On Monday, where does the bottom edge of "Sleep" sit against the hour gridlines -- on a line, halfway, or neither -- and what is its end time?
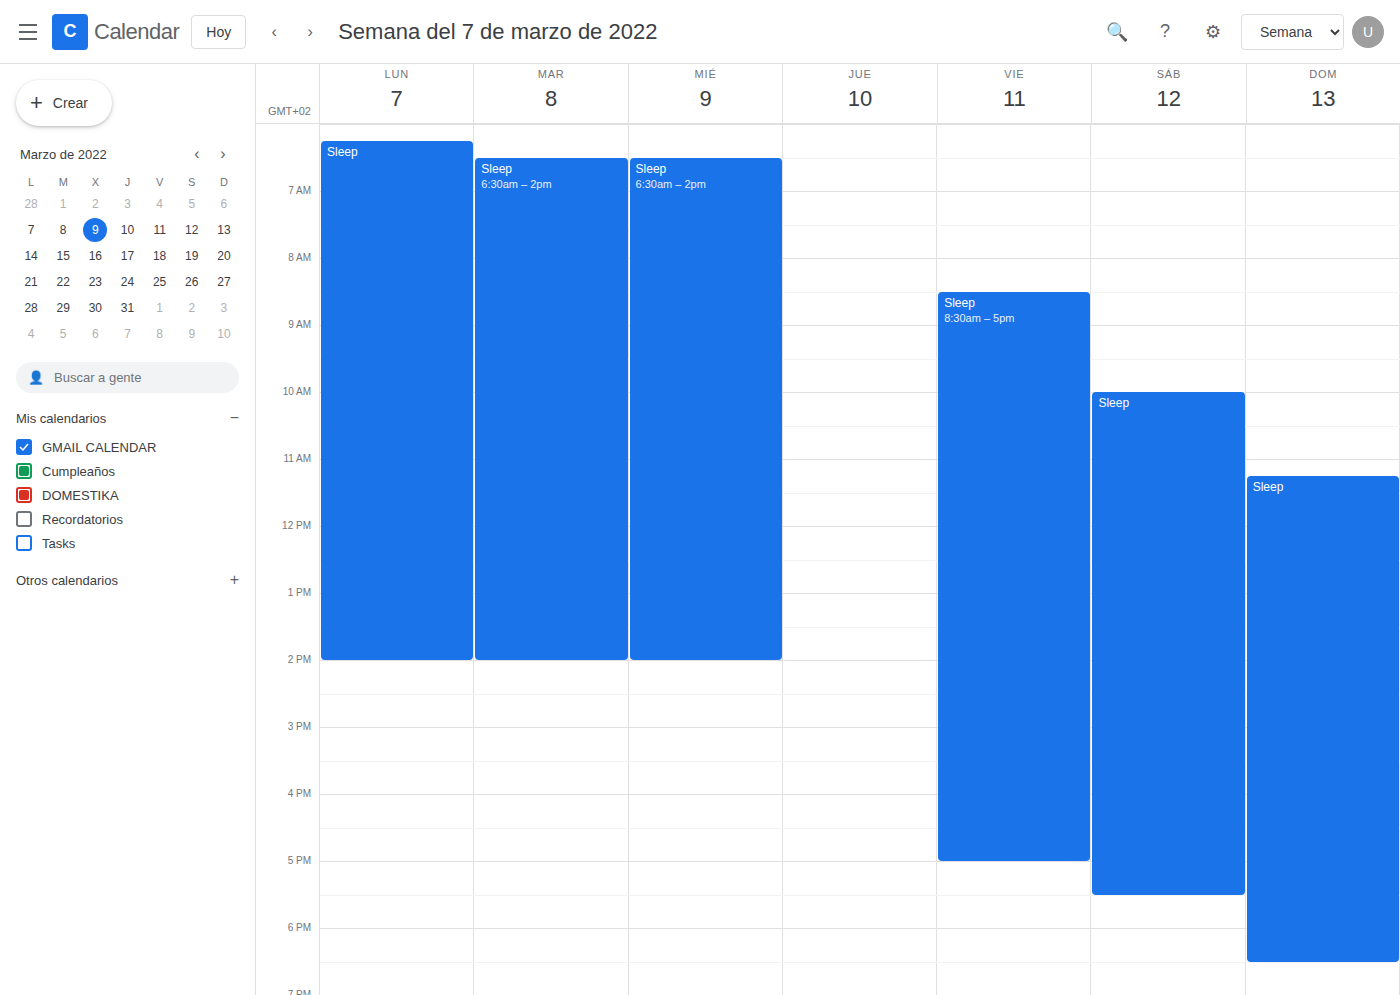
2:00 PM -- exactly on the 2 PM line.